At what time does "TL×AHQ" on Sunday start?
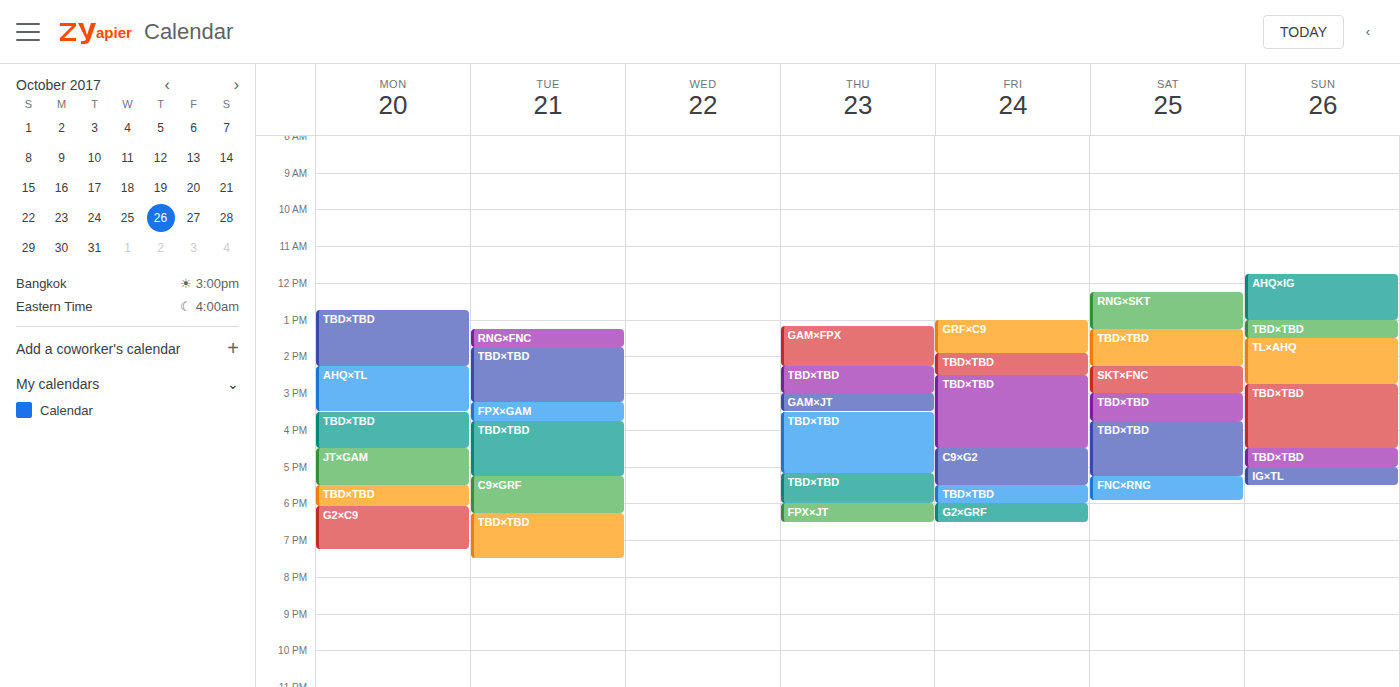
1:30 PM